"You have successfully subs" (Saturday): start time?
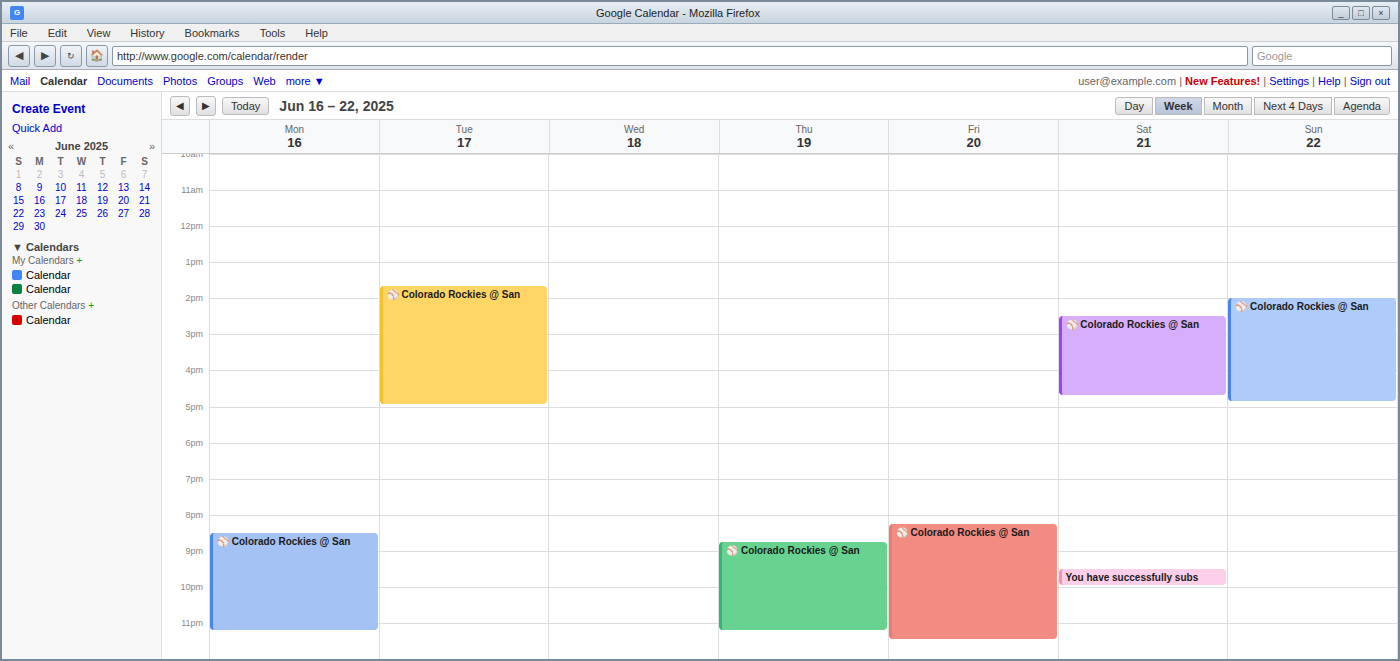
9:30 PM